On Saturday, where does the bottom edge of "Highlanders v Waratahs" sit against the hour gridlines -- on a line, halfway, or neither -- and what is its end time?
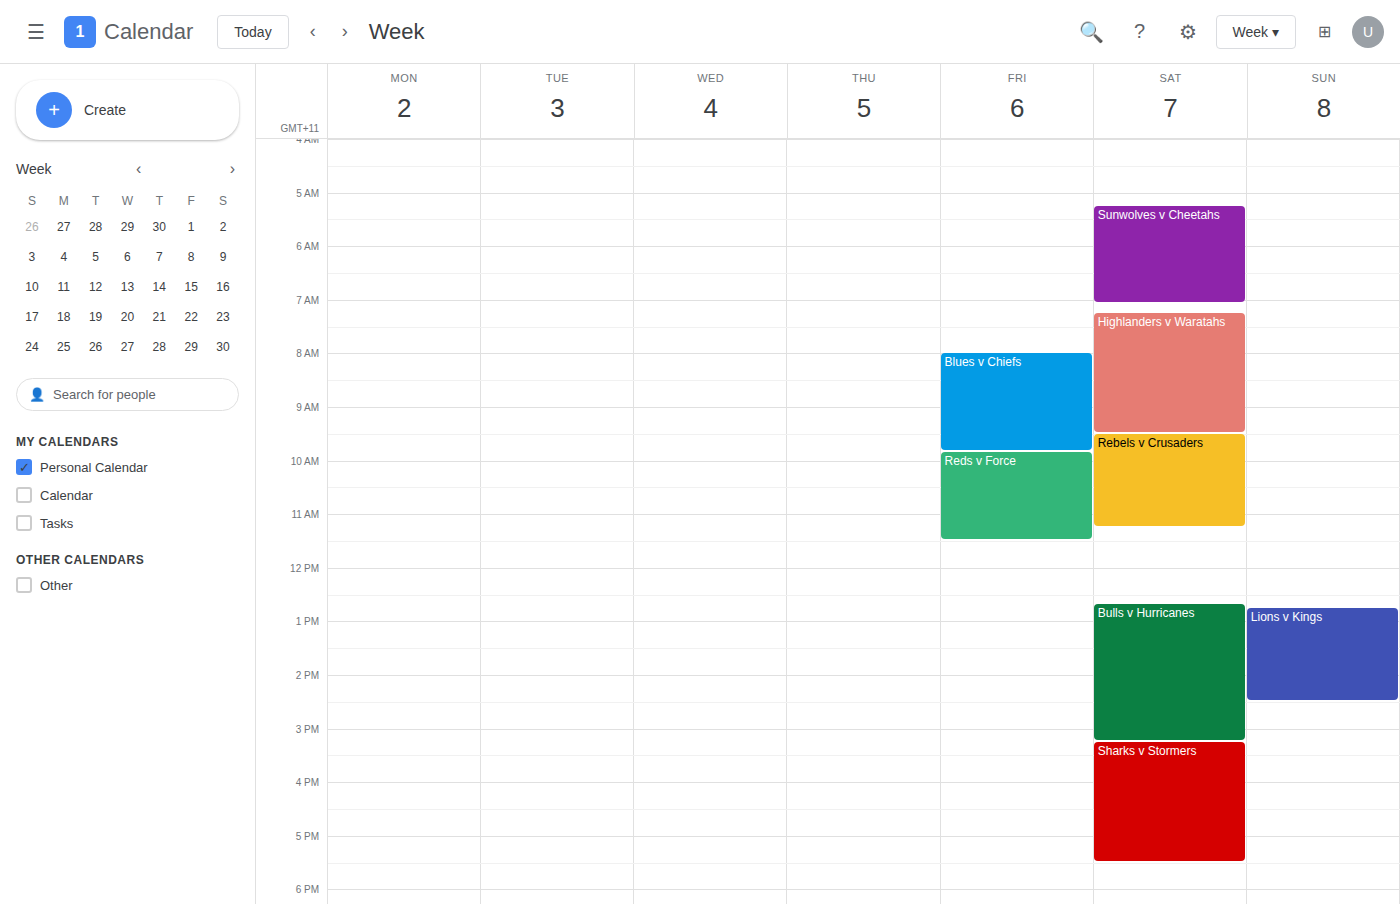
9:30 AM -- halfway between the 9 AM and 10 AM lines.